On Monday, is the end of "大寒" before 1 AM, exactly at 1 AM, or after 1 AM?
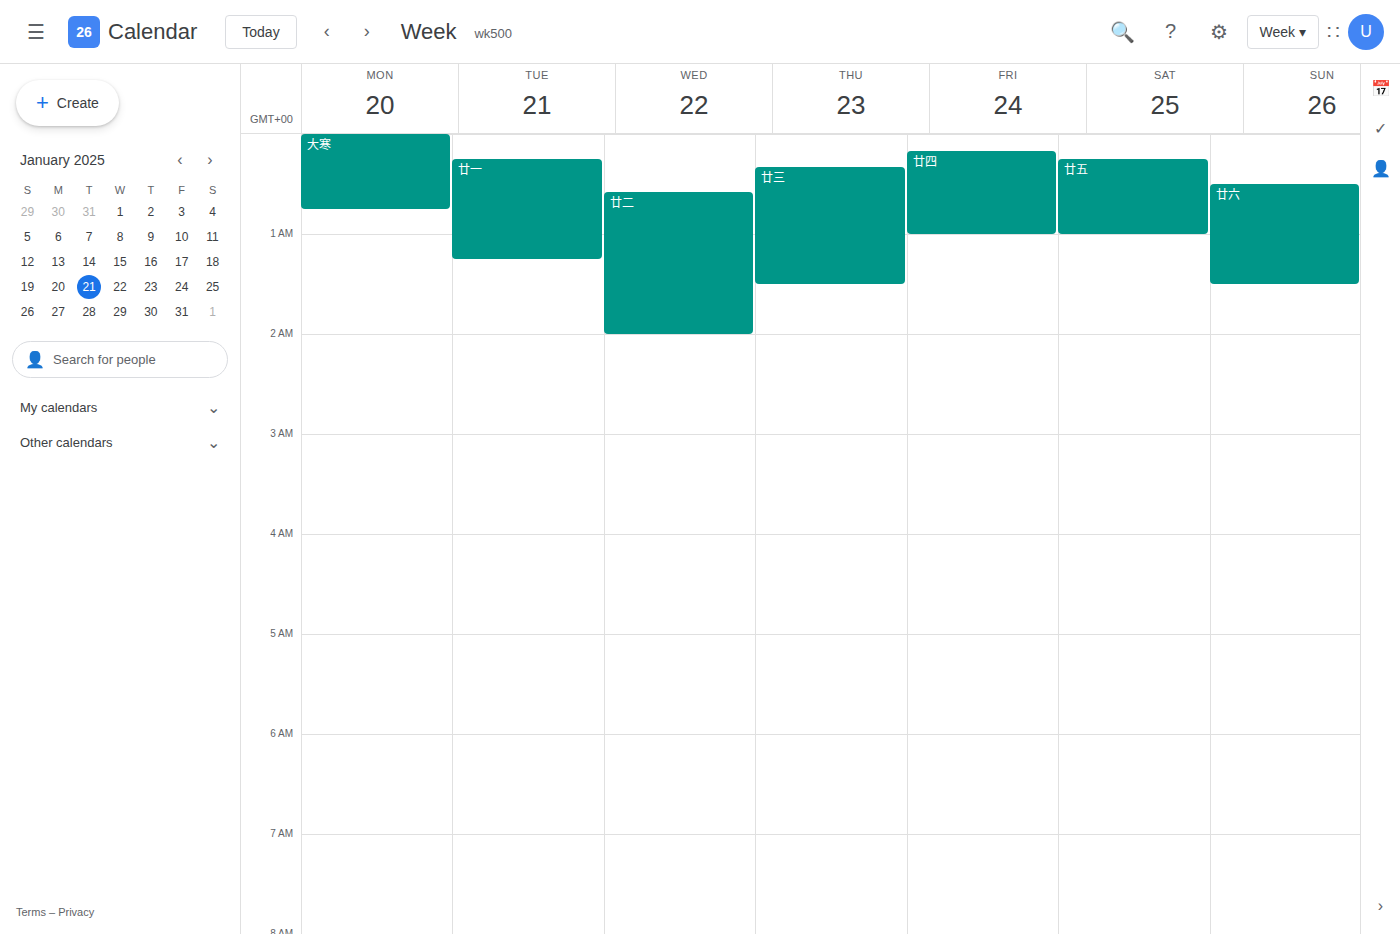
12:45 AM -- before 1 AM, 15 minutes above the 1 AM line.